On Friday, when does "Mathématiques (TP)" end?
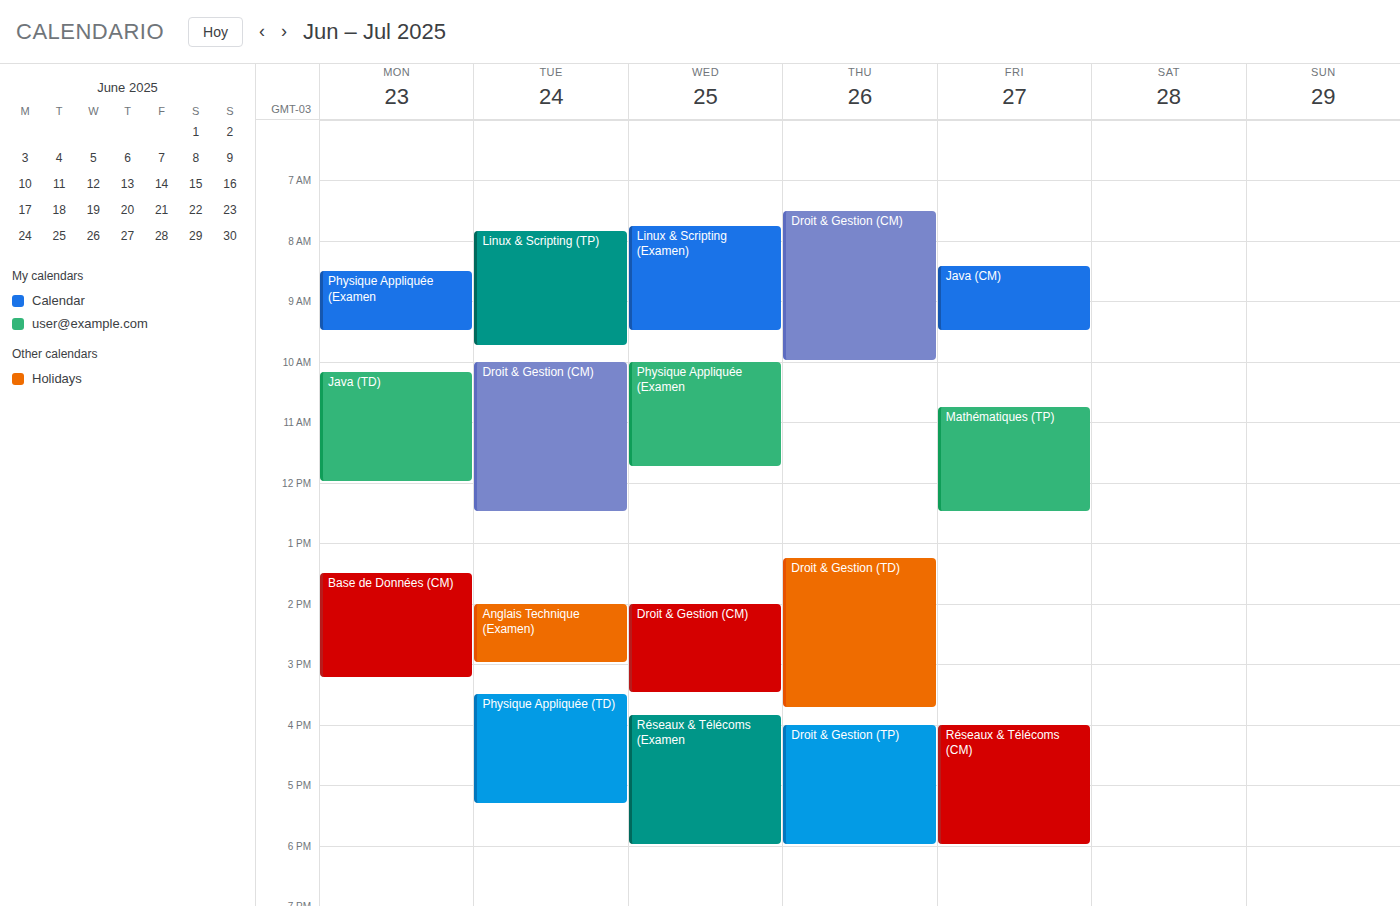
12:30 PM